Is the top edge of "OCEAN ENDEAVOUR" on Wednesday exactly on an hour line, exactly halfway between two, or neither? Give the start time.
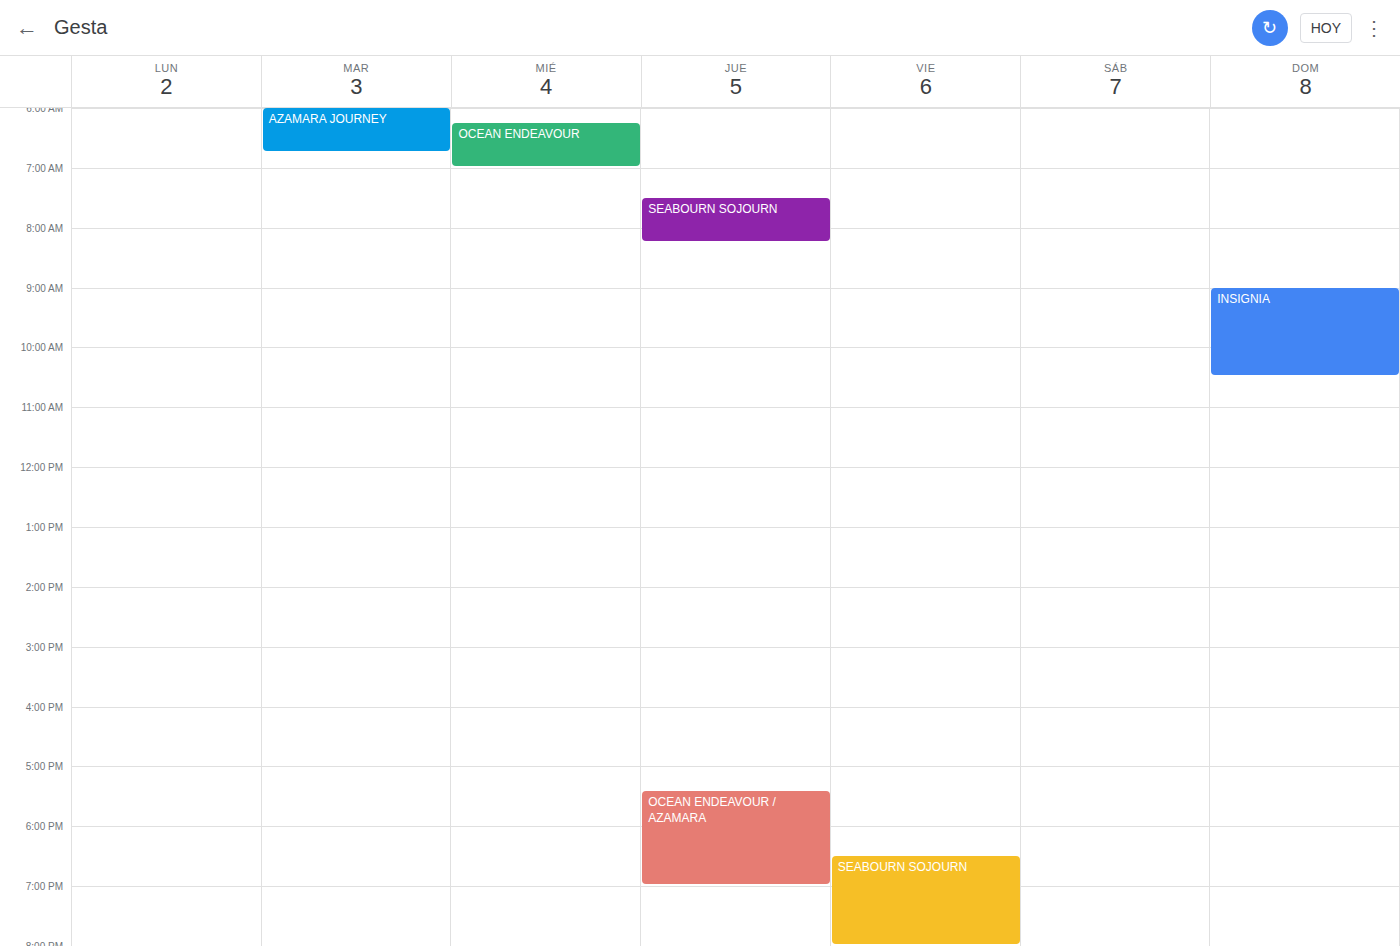
6:15 AM -- neither: a quarter of the way from the 6 AM line to the 7 AM line.